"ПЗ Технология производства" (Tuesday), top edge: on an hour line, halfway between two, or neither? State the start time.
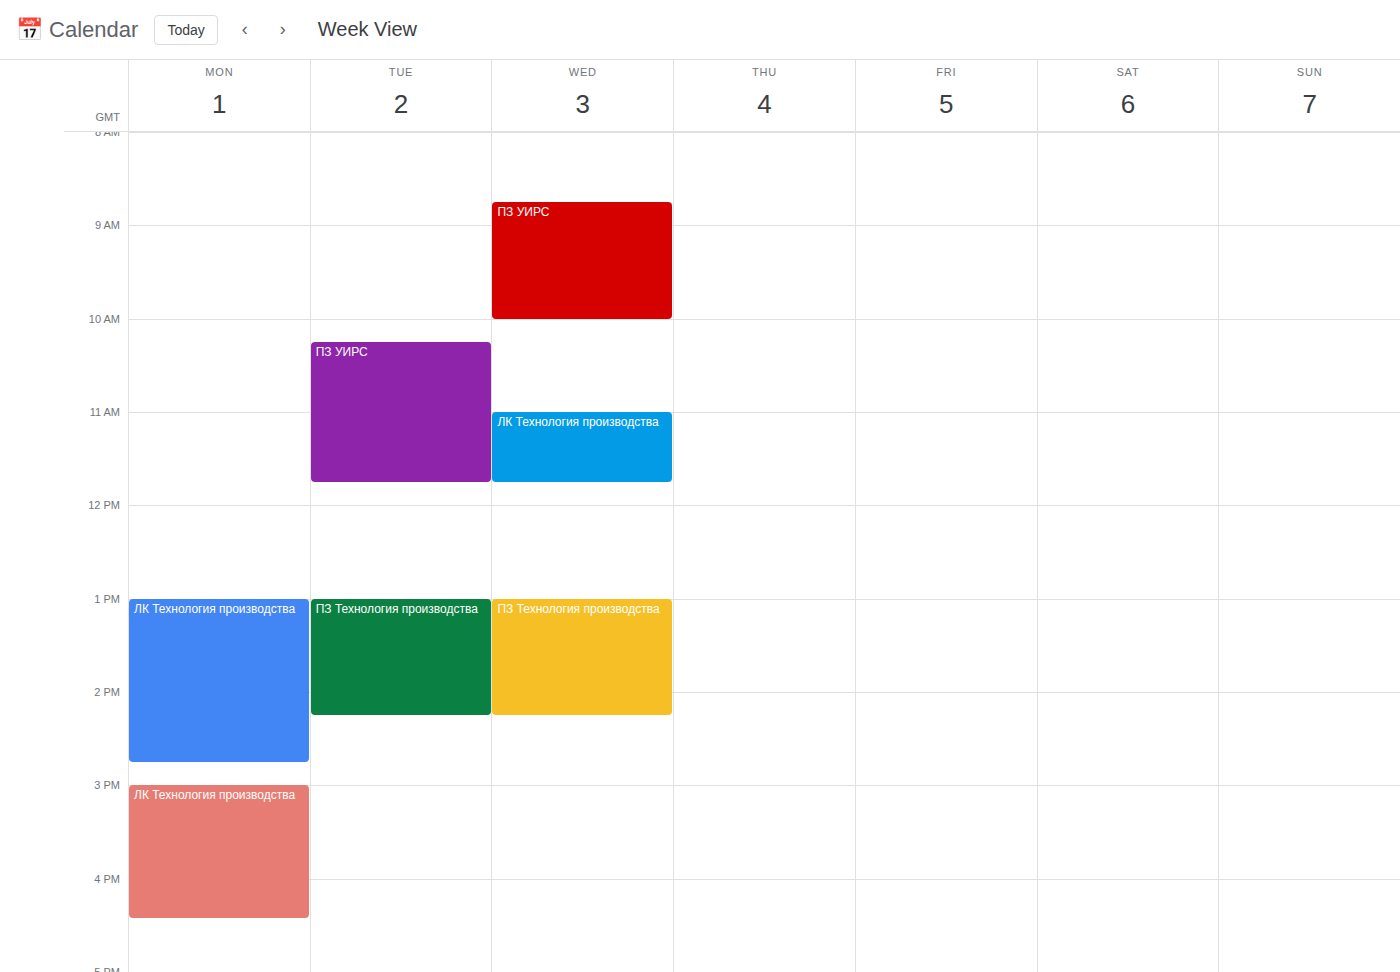
1:00 PM -- exactly on the 1 PM line.